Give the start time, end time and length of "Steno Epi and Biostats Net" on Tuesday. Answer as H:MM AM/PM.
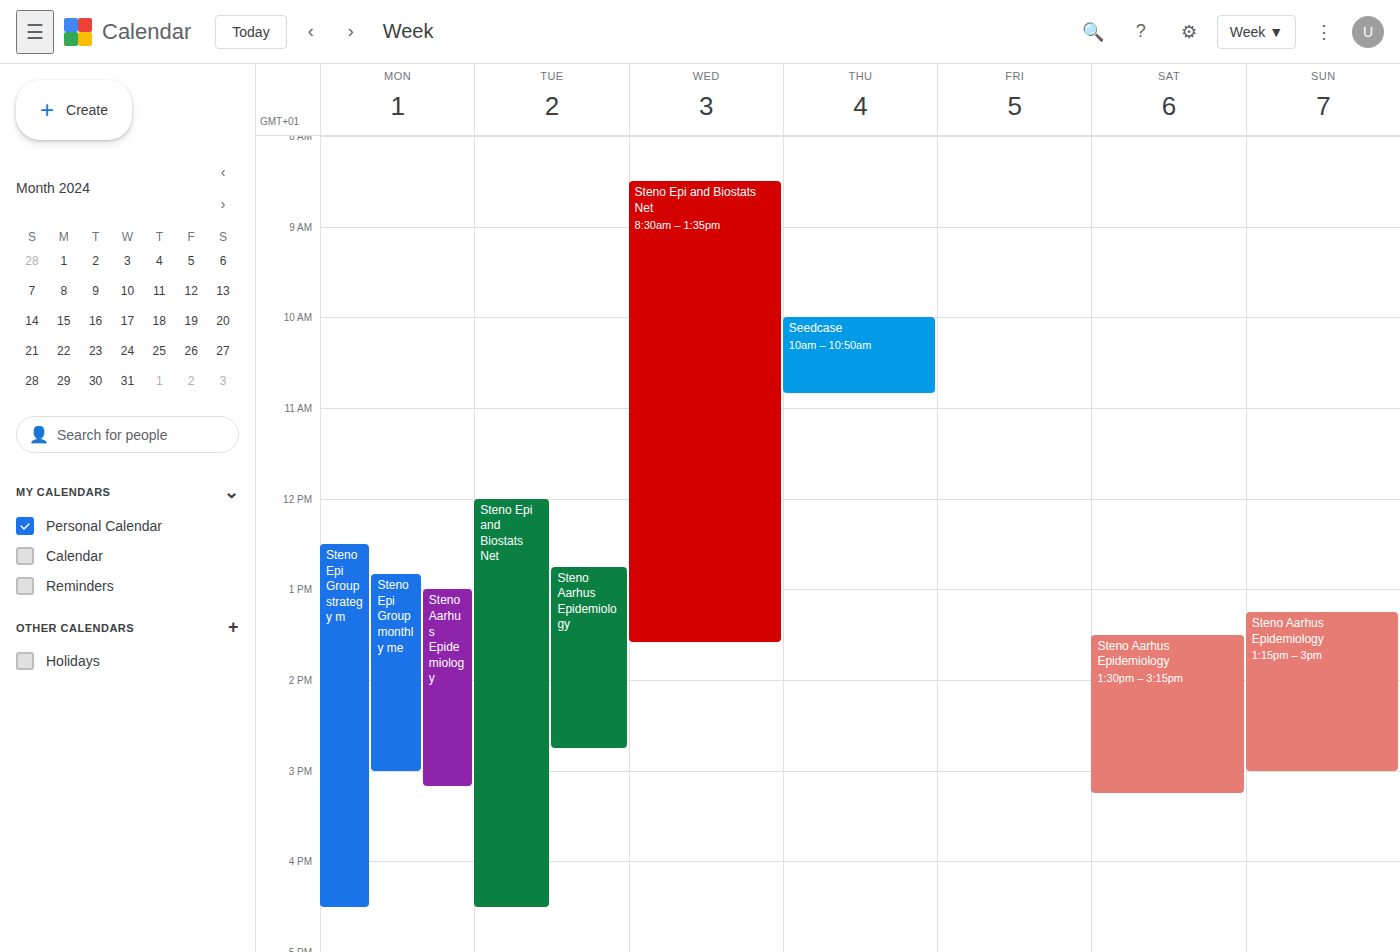
12:00 PM to 4:30 PM, 4 hours 30 minutes